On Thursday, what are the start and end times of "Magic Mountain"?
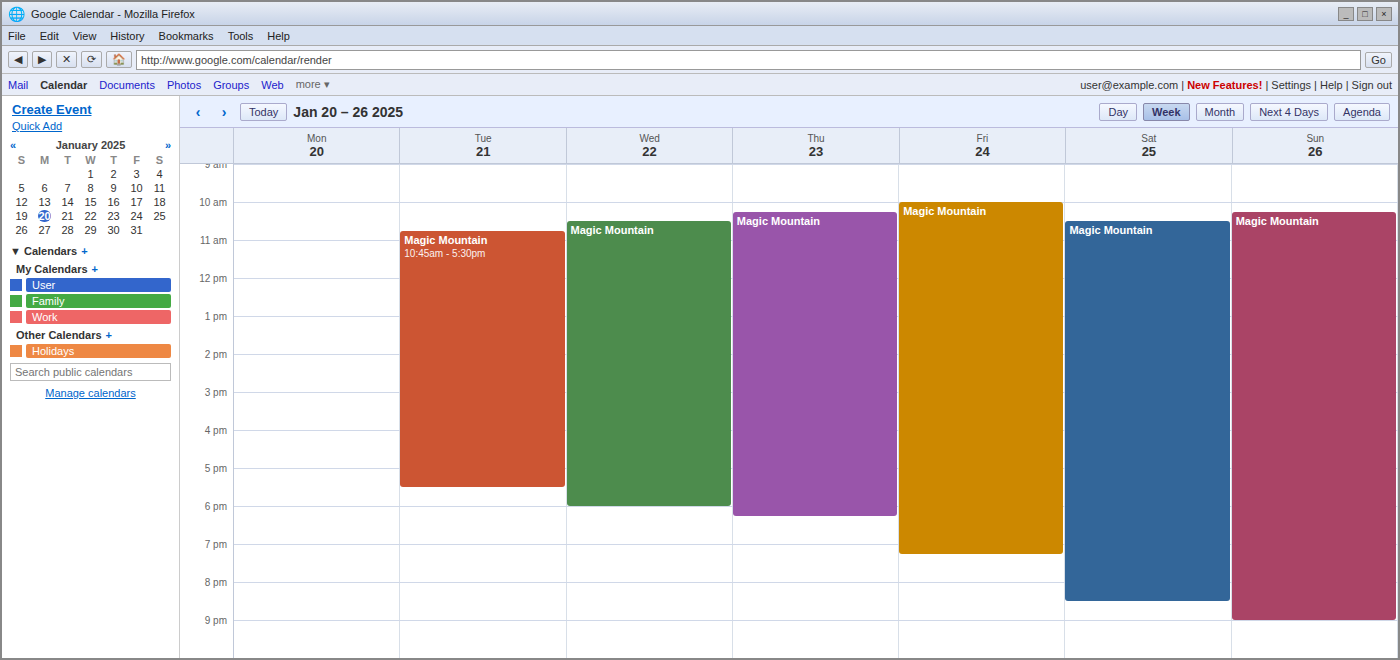
10:15 AM to 6:15 PM